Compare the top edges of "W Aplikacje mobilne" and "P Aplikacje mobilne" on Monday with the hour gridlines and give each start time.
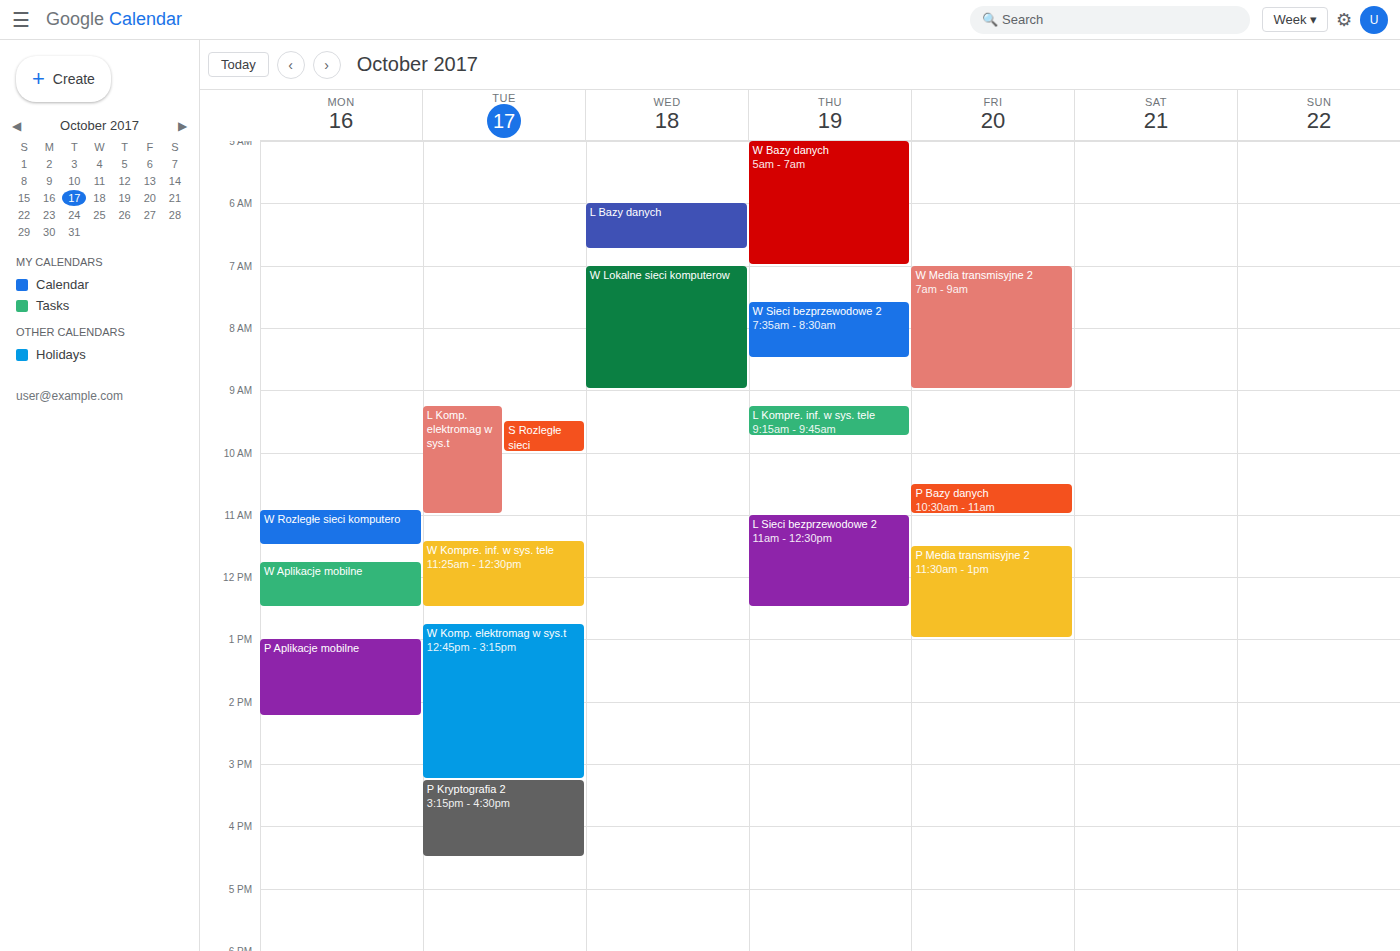
"W Aplikacje mobilne": 11:45 AM, neither: three quarters of the way from the 11 AM line to the 12 PM line. "P Aplikacje mobilne": 1:00 PM, exactly on the 1 PM line.